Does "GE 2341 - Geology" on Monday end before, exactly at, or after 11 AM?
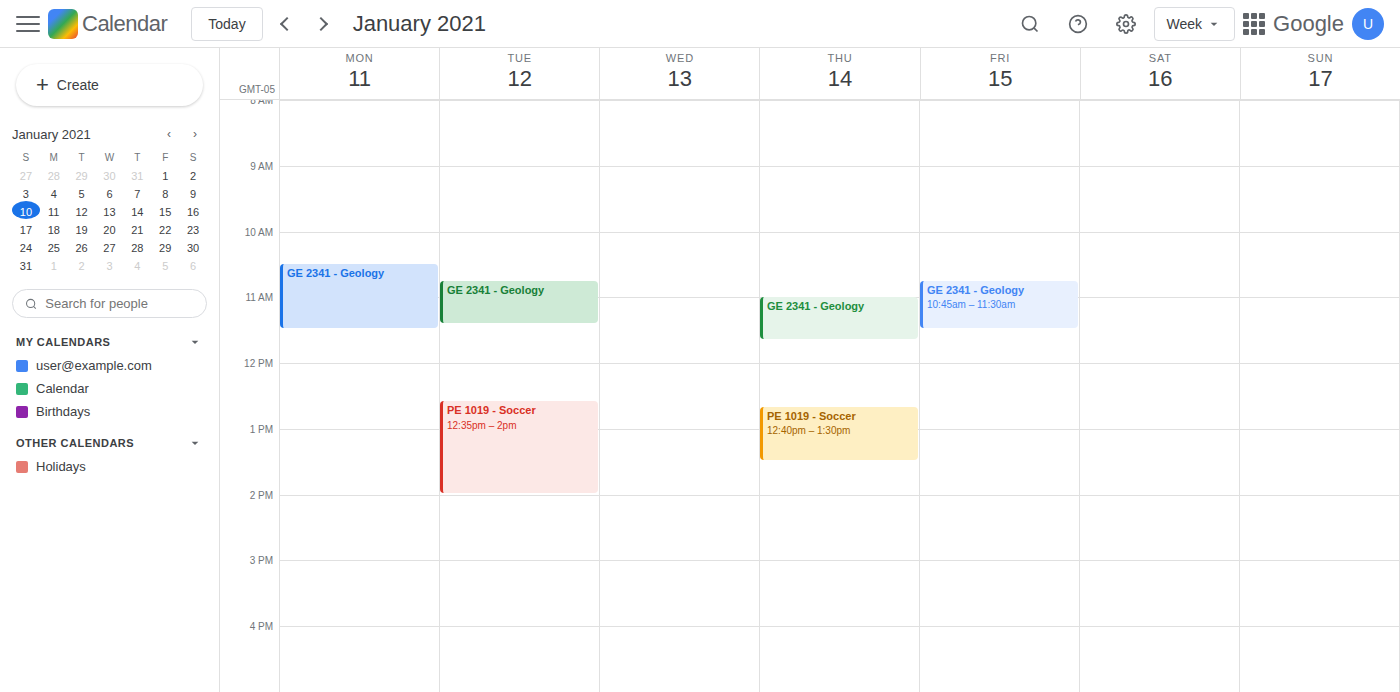
11:30 AM -- after 11 AM, 30 minutes below the 11 AM line.